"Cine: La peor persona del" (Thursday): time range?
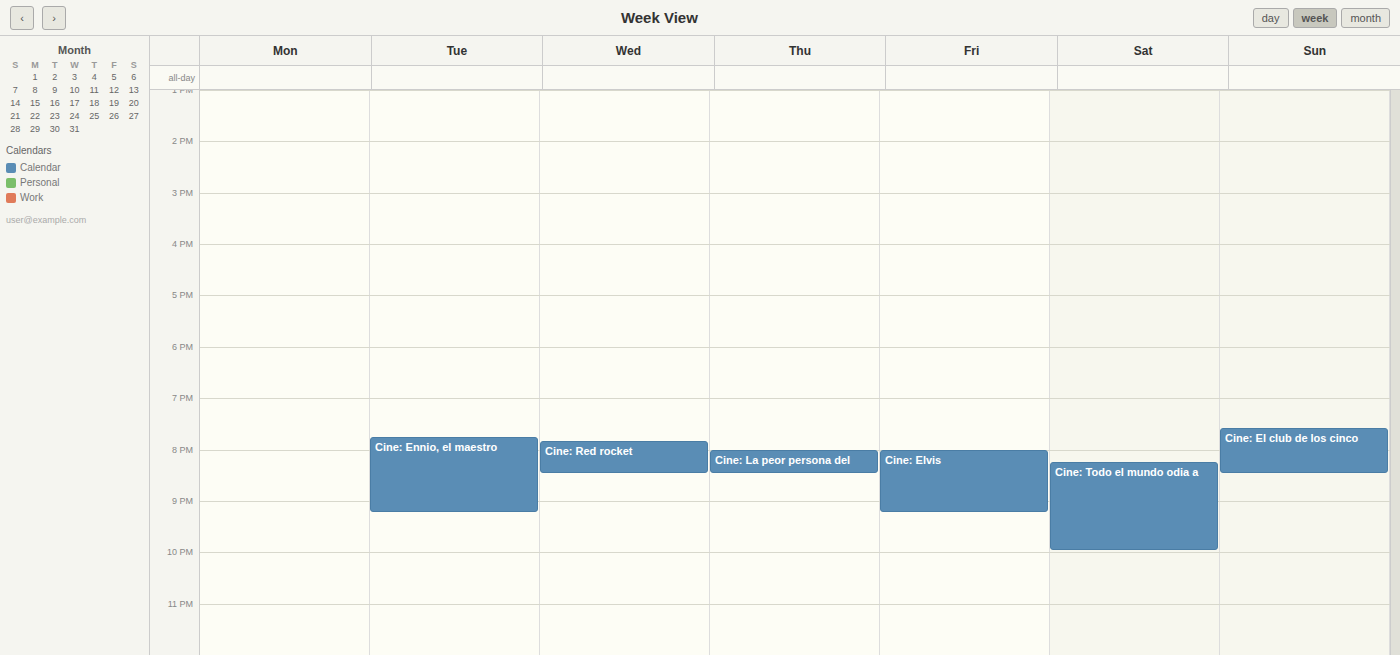
8:00 PM to 8:30 PM